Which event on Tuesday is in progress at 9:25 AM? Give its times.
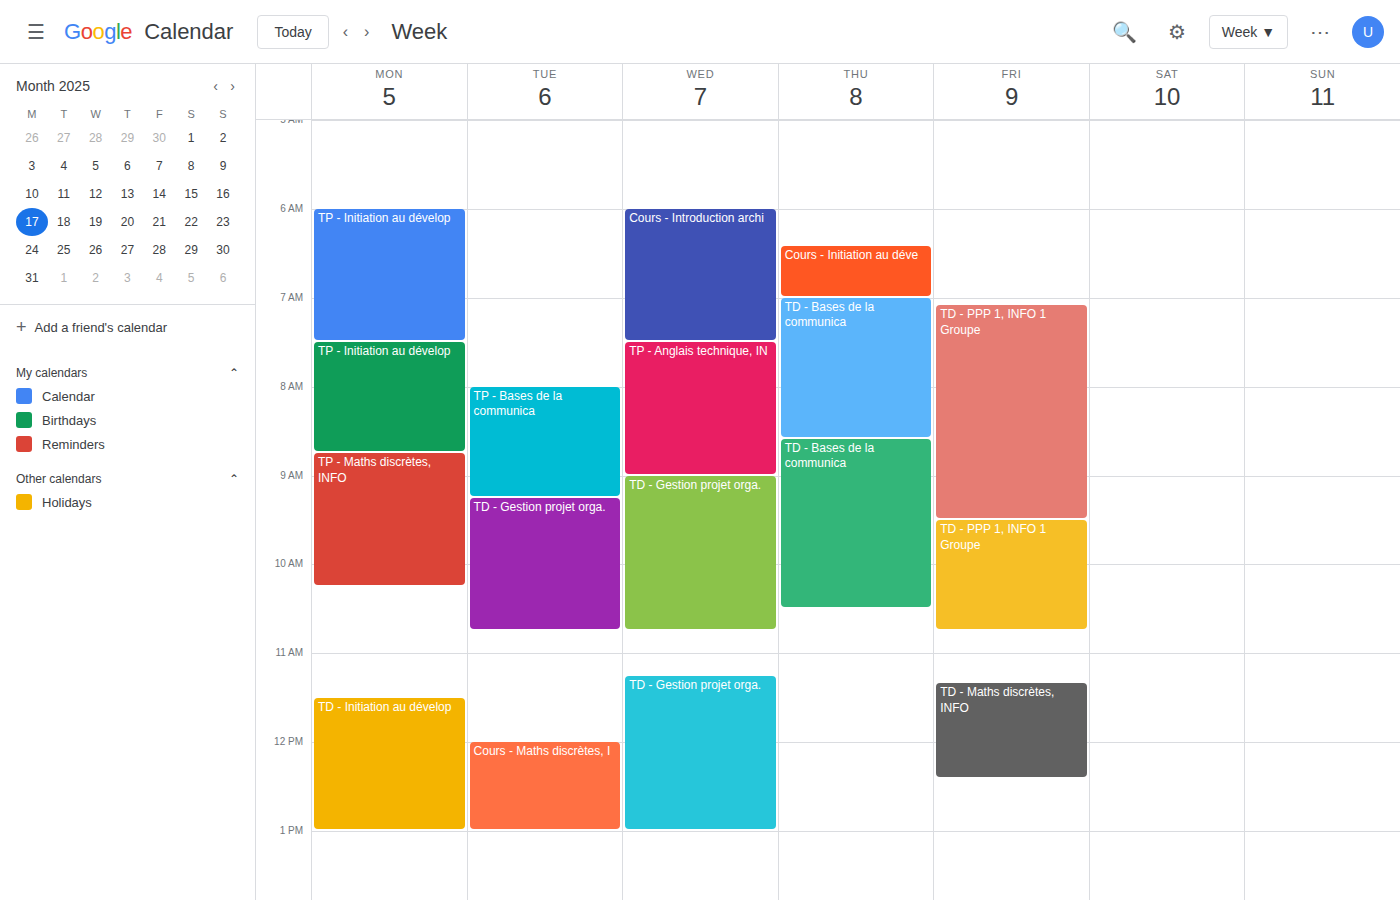
"TD - Gestion projet orga.", 9:15 AM to 10:45 AM